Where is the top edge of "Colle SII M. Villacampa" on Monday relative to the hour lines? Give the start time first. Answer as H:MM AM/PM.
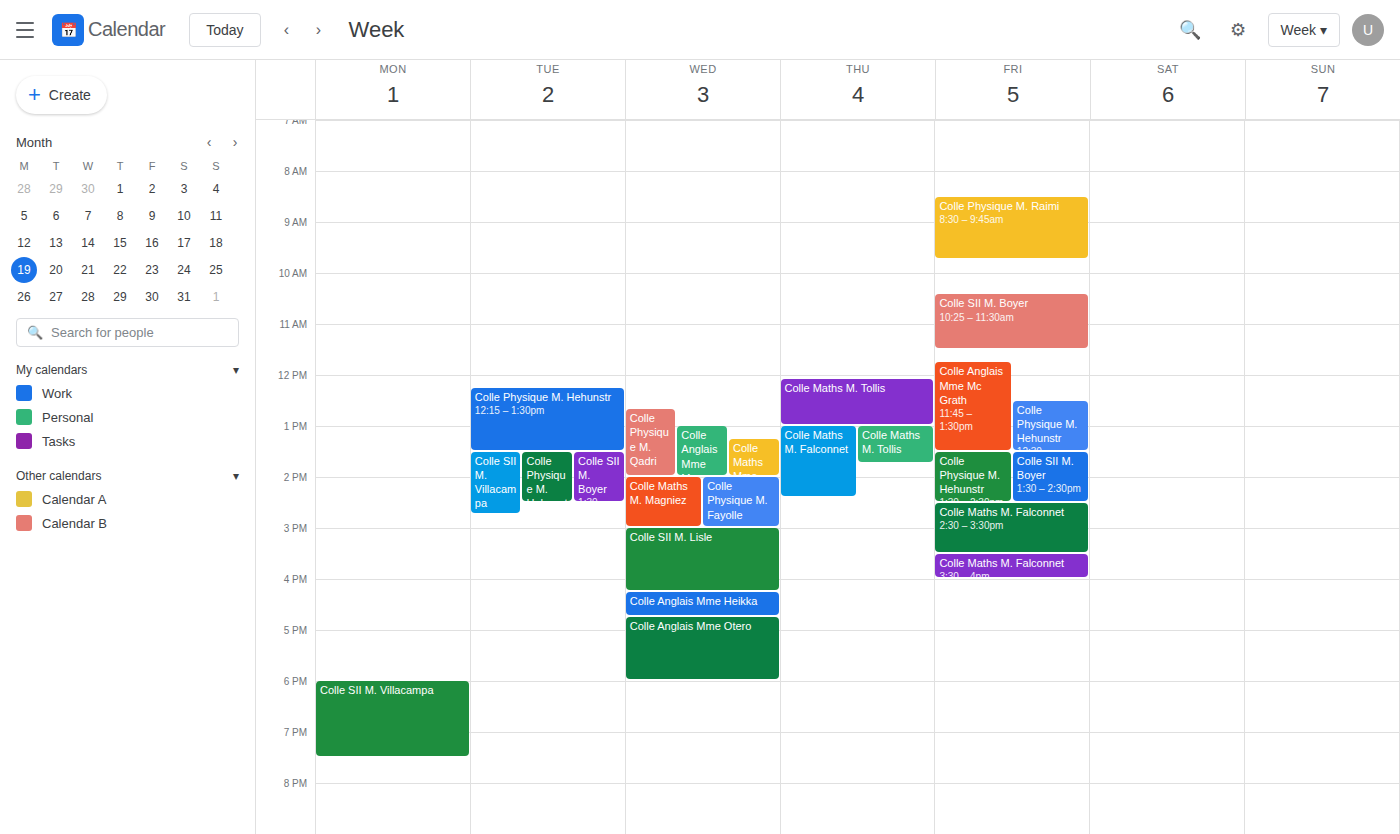
6:00 PM -- exactly on the 6 PM line.